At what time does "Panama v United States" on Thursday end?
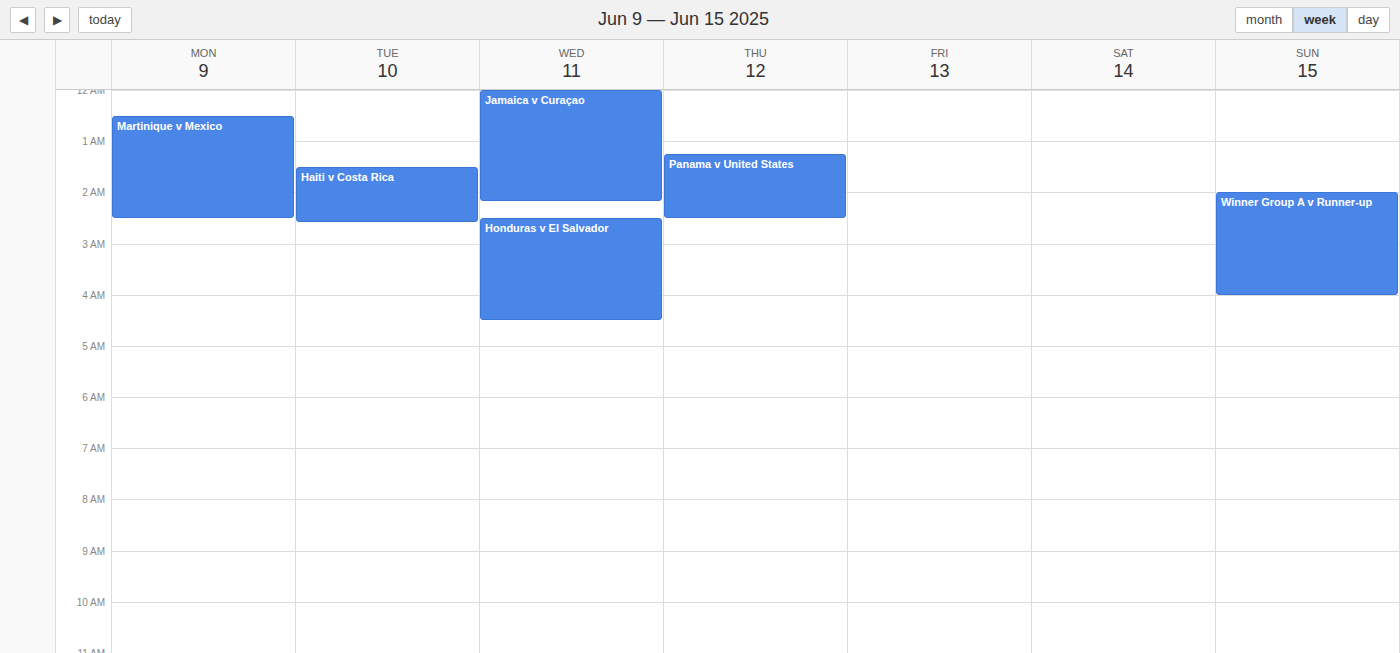
02:30